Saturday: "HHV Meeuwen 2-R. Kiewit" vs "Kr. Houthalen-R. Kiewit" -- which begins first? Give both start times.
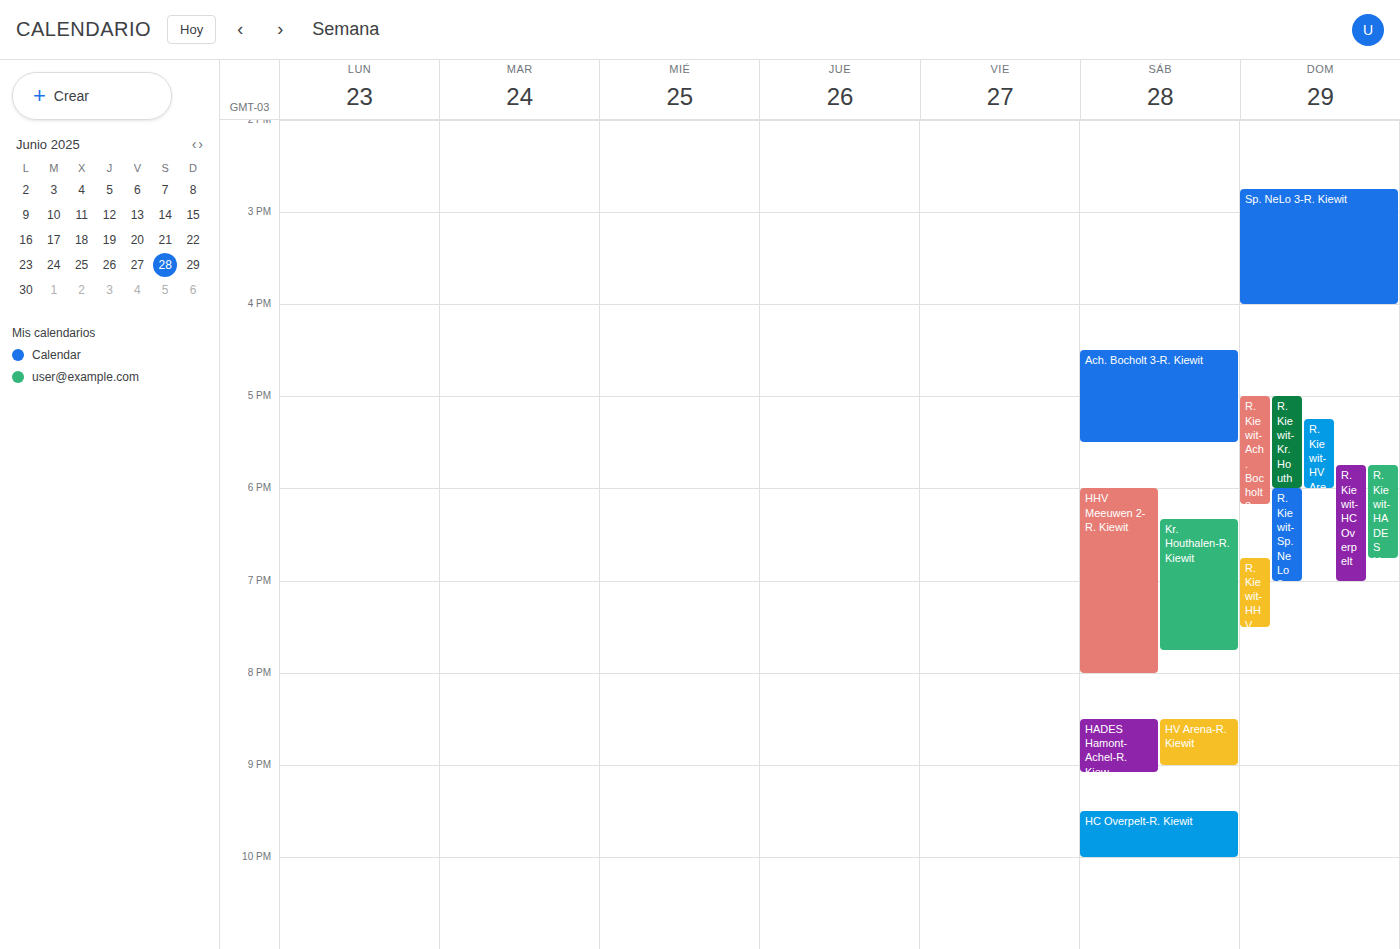
"HHV Meeuwen 2-R. Kiewit" 6:00 PM; "Kr. Houthalen-R. Kiewit" 6:20 PM.